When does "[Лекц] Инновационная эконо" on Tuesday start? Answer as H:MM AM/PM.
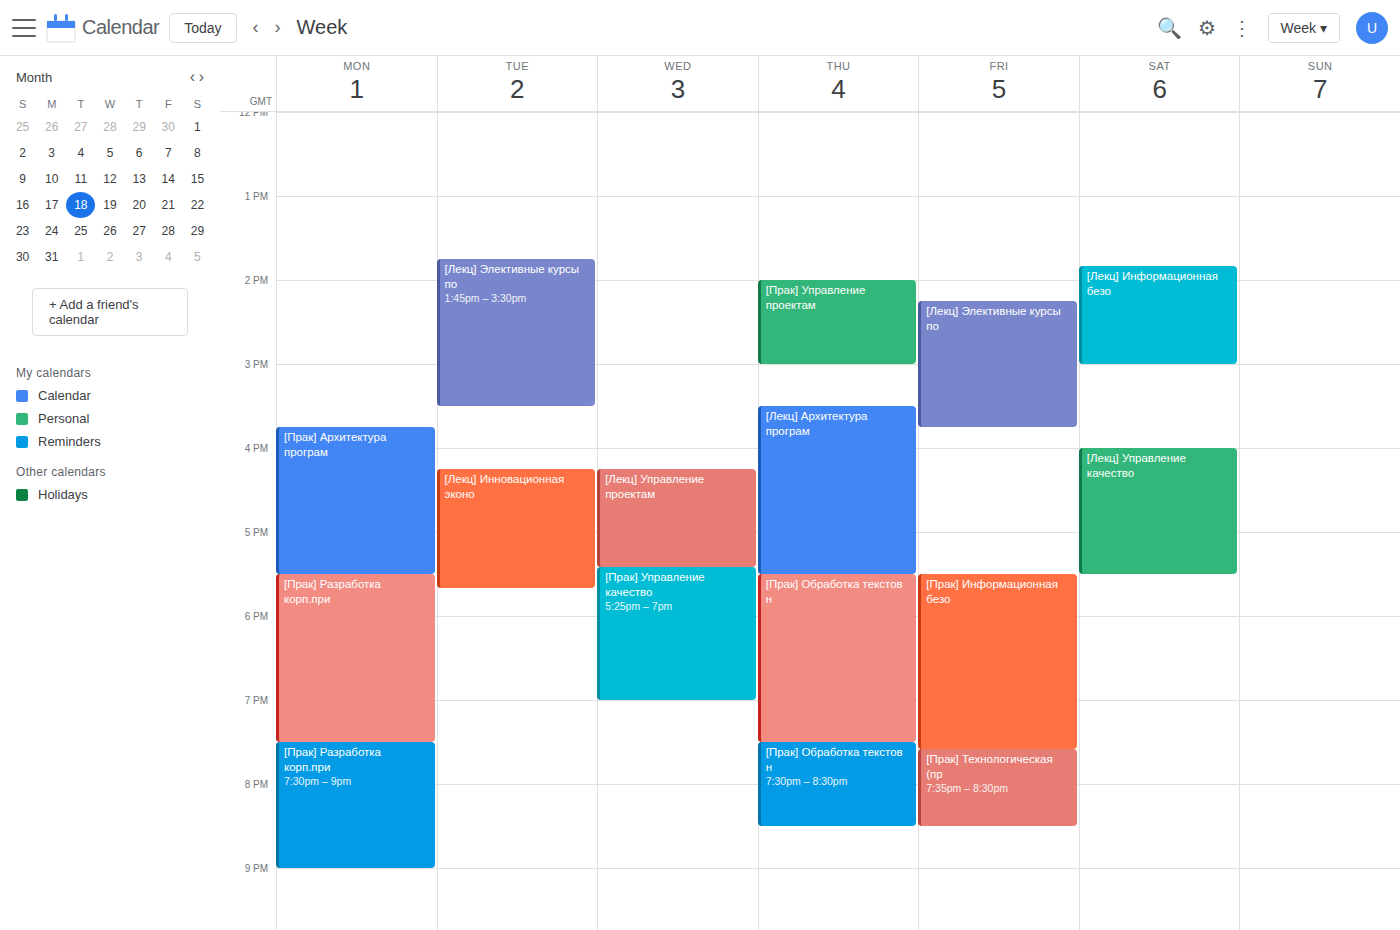
4:15 PM